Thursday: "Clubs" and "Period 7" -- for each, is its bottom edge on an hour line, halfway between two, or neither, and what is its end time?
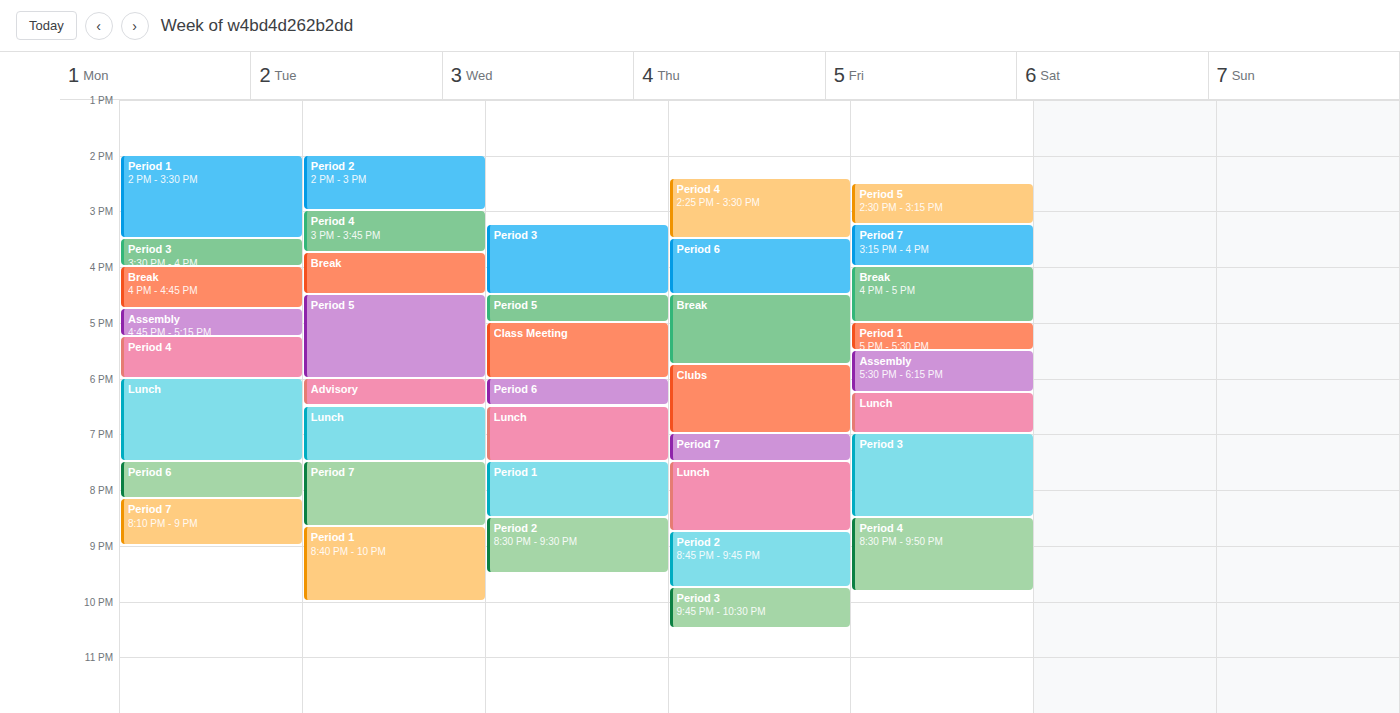
"Clubs": 7:00 PM, exactly on the 7 PM line. "Period 7": 7:30 PM, halfway between the 7 PM and 8 PM lines.